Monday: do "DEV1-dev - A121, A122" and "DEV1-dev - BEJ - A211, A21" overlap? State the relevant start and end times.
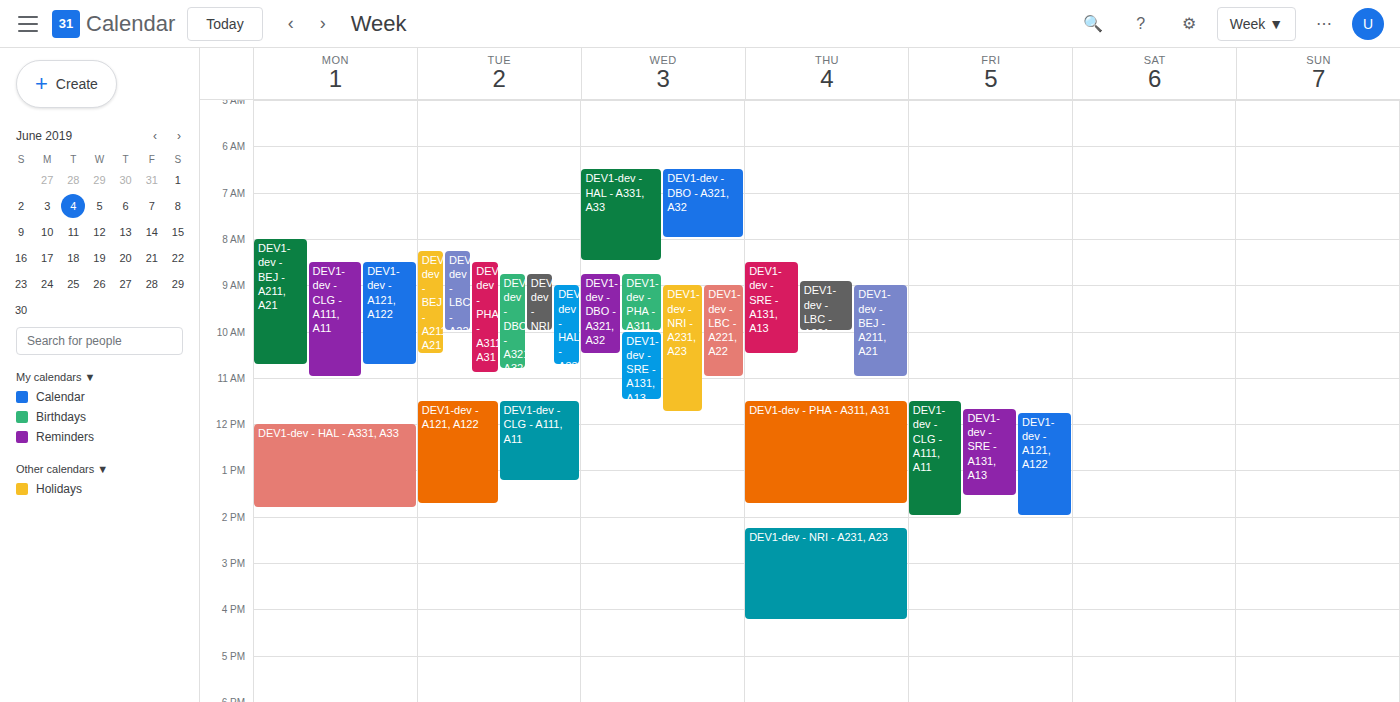
"DEV1-dev - A121, A122" runs 8:30 AM to 10:45 AM, inside "DEV1-dev - BEJ - A211, A21" -- they overlap.